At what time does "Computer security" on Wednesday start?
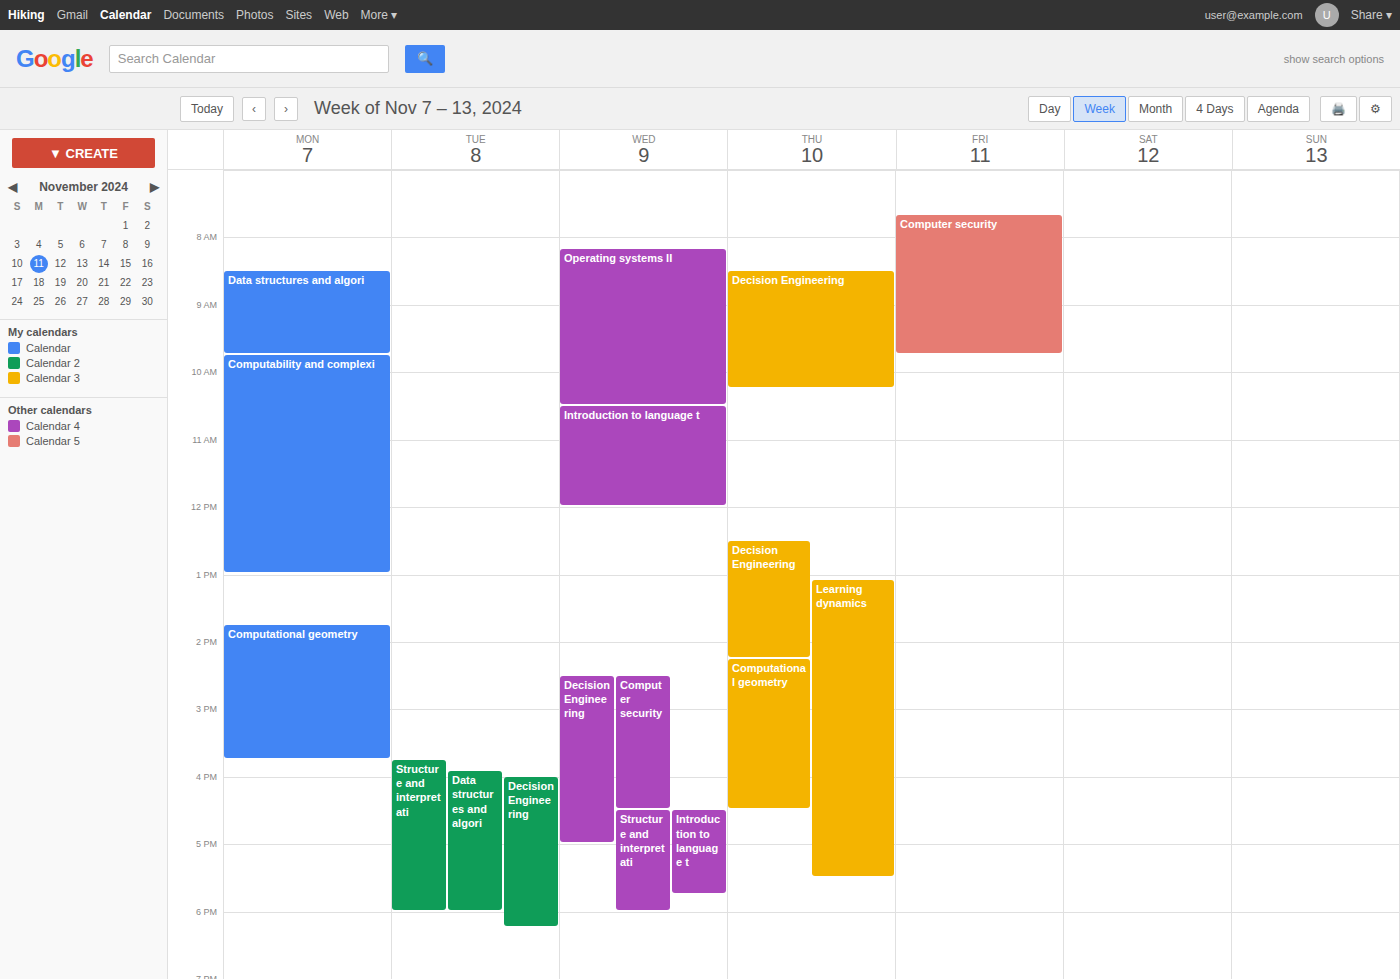
2:30 PM